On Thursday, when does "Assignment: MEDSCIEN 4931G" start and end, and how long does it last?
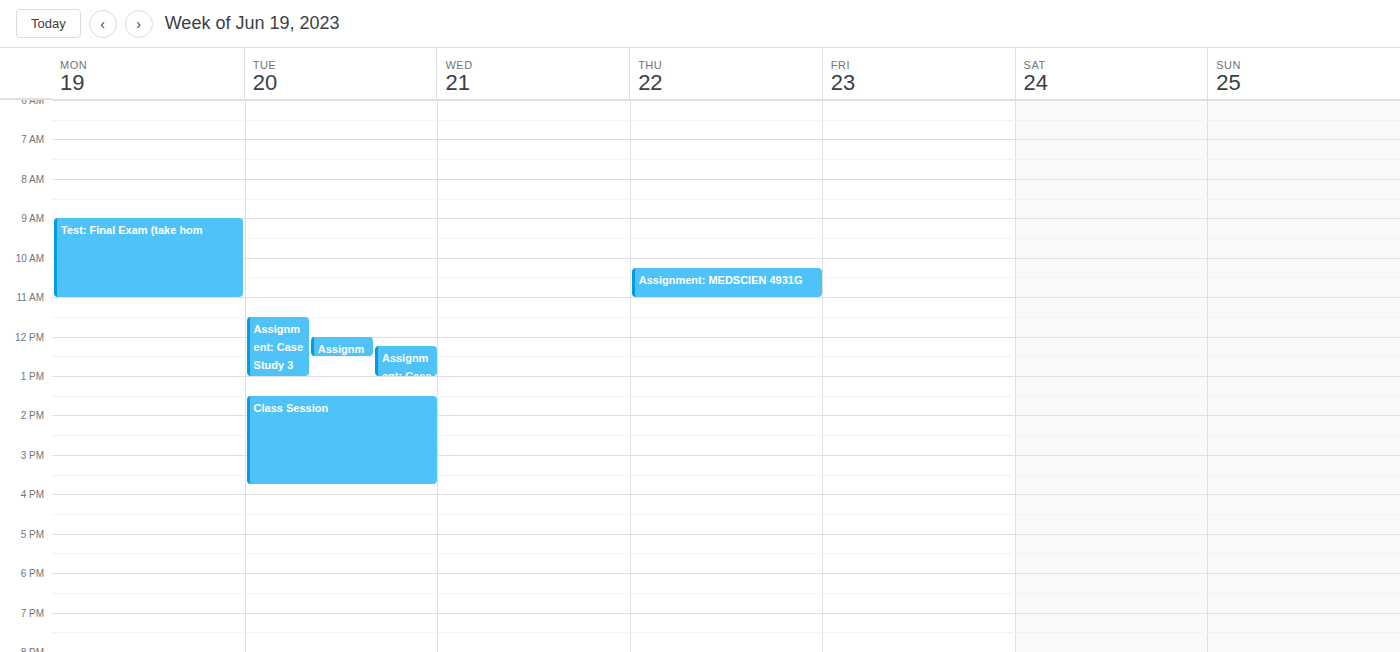
10:15 AM to 11:00 AM, 45 minutes